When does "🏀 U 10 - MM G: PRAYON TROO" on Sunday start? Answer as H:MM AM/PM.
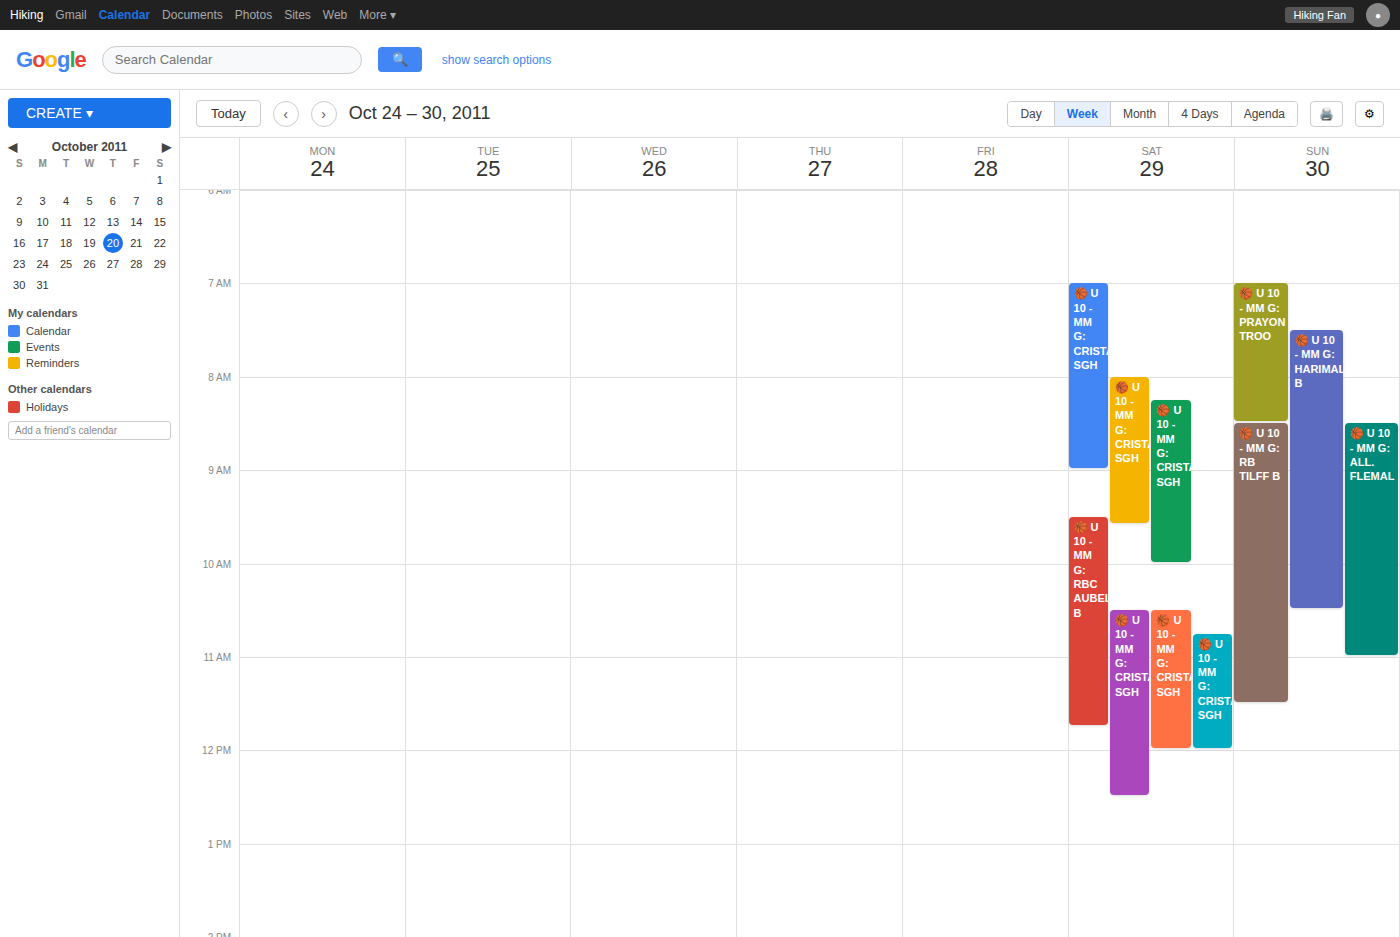
7:00 AM